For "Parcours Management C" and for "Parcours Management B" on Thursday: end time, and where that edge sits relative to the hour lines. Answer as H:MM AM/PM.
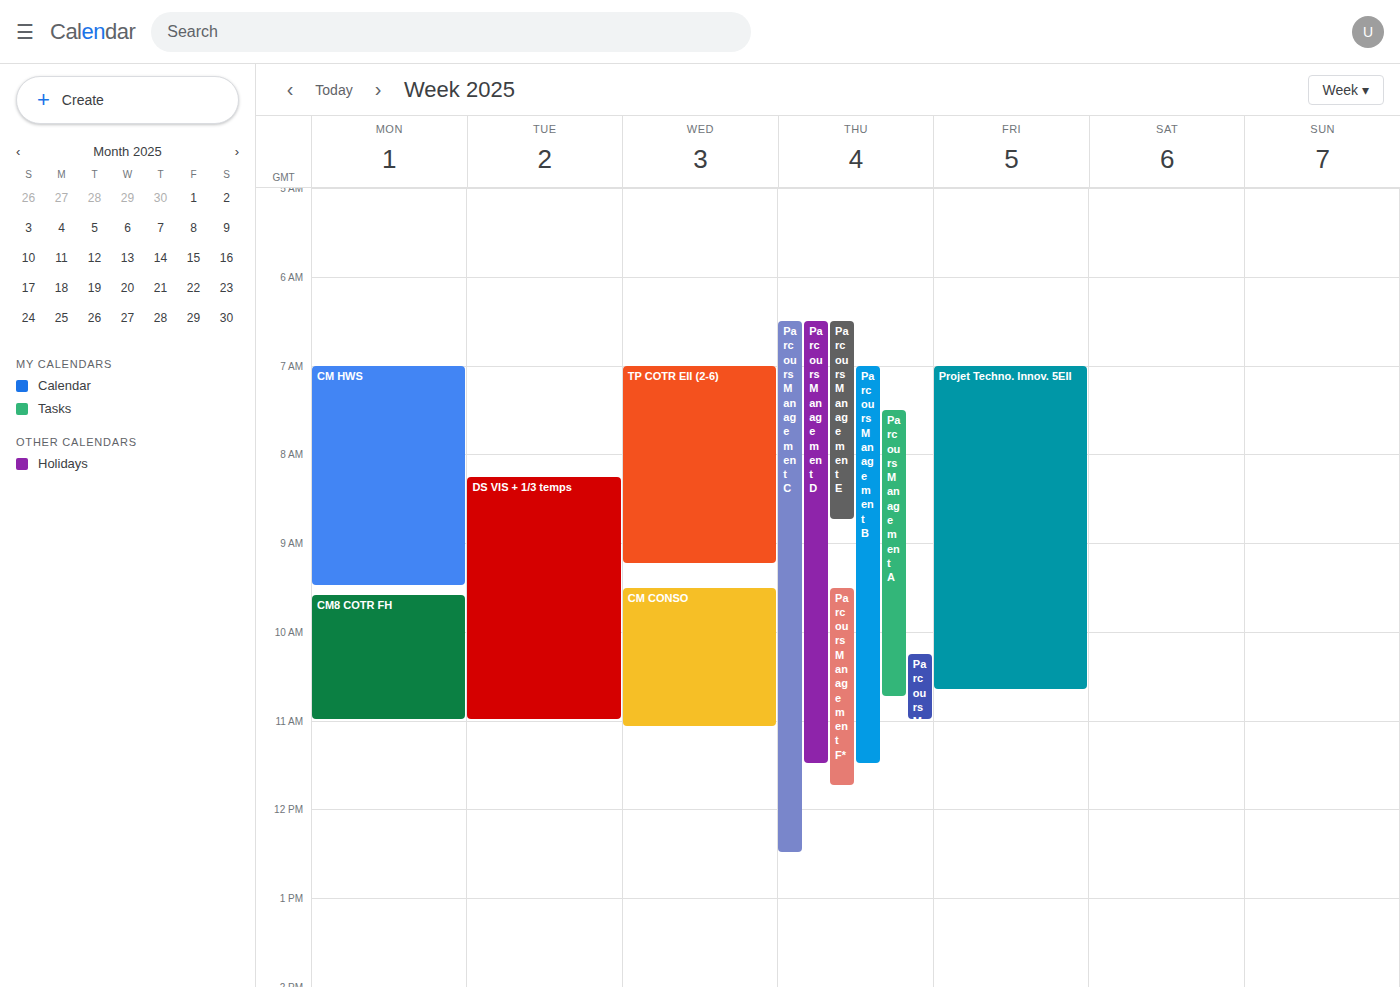
"Parcours Management C": 12:30 PM, halfway between the 12 PM and 1 PM lines. "Parcours Management B": 11:30 AM, halfway between the 11 AM and 12 PM lines.